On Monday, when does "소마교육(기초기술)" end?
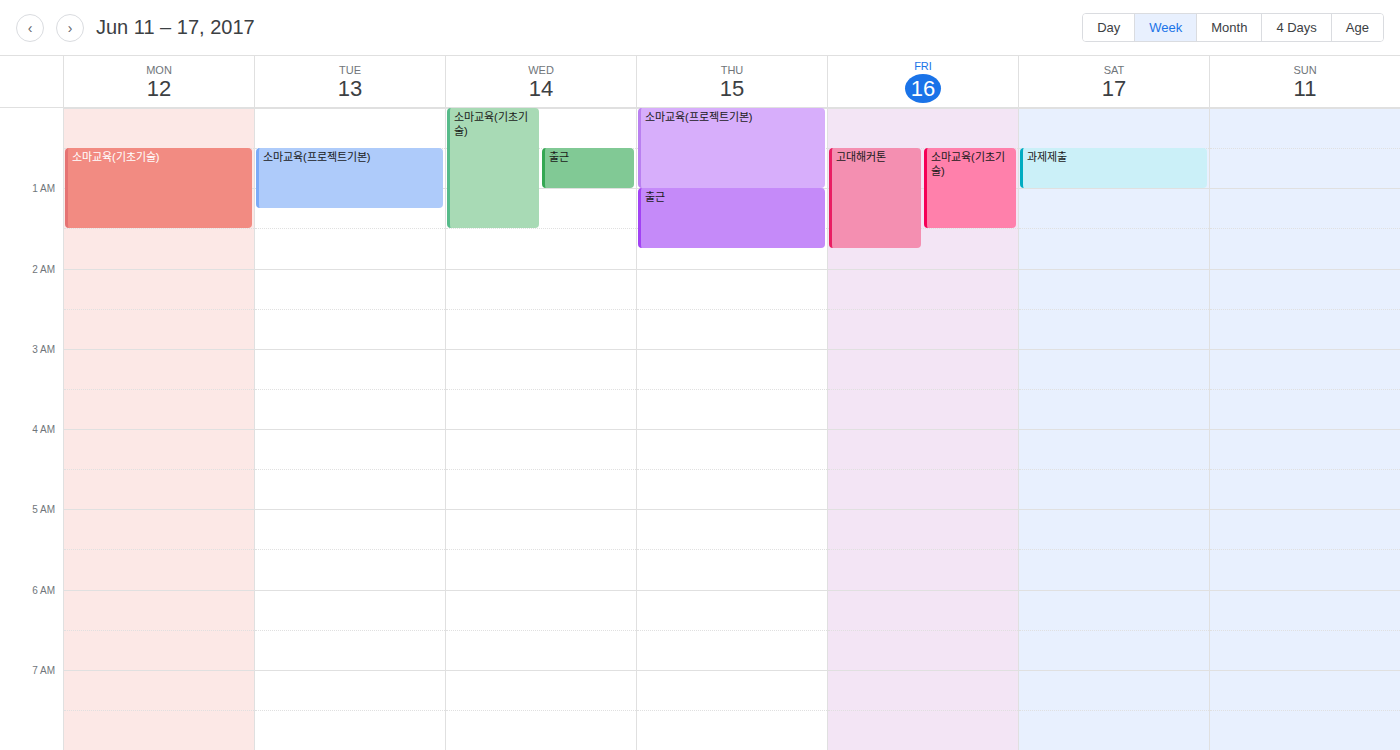
1:30 AM